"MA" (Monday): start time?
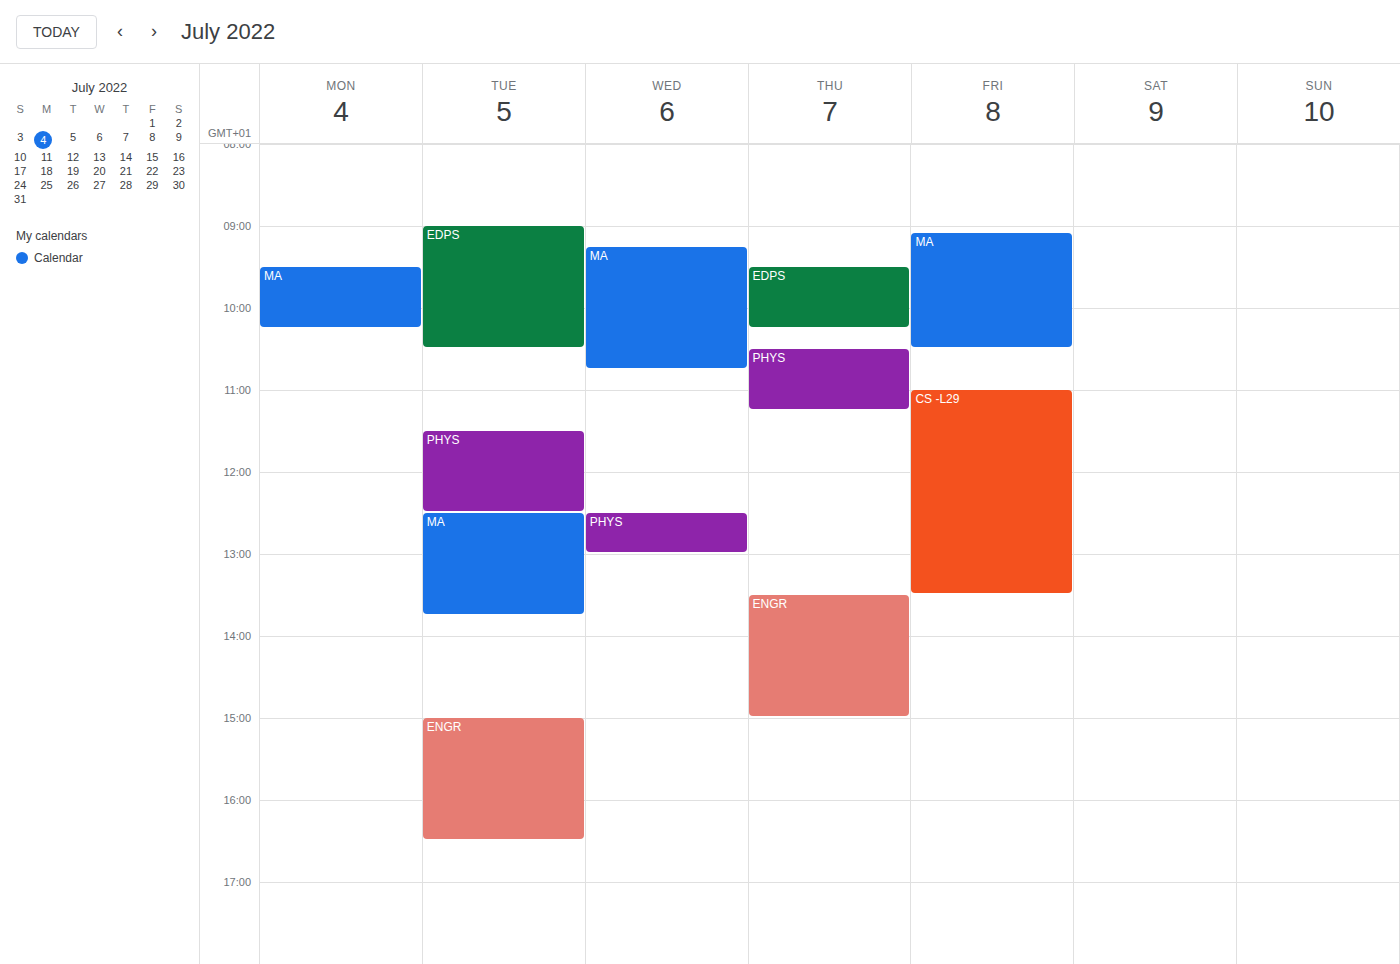
09:30